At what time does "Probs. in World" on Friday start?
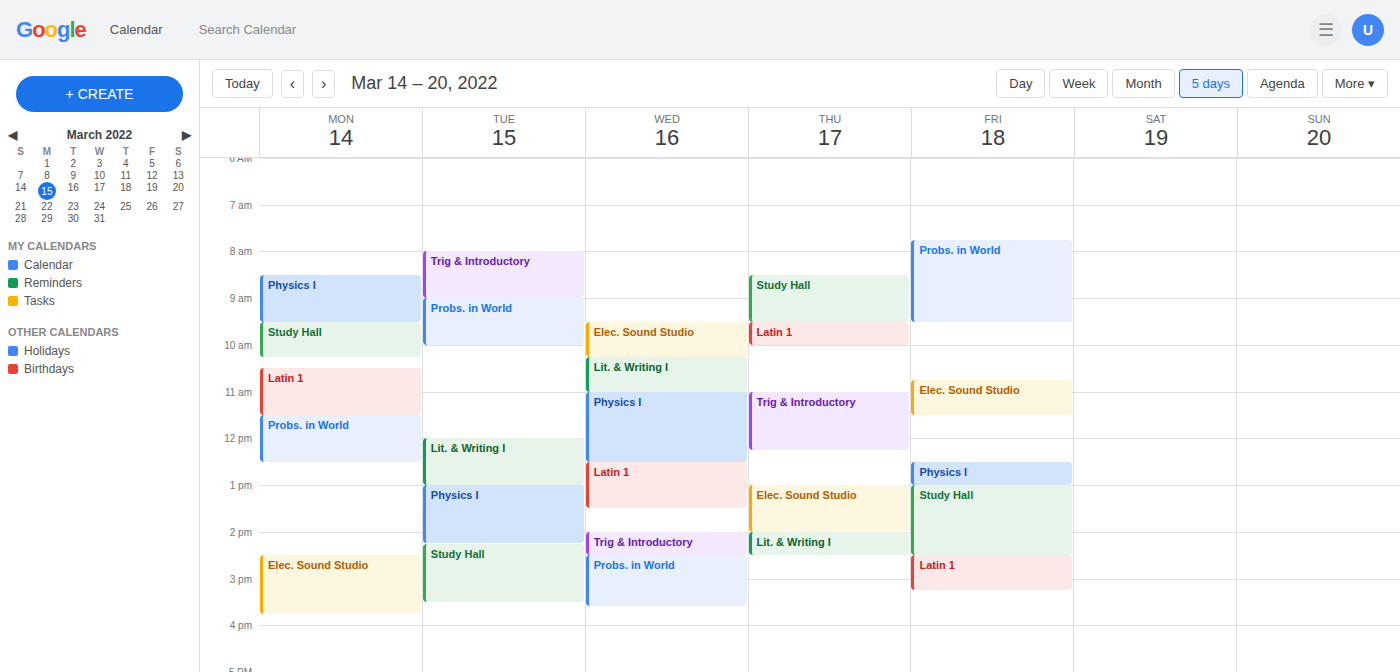
7:45 AM